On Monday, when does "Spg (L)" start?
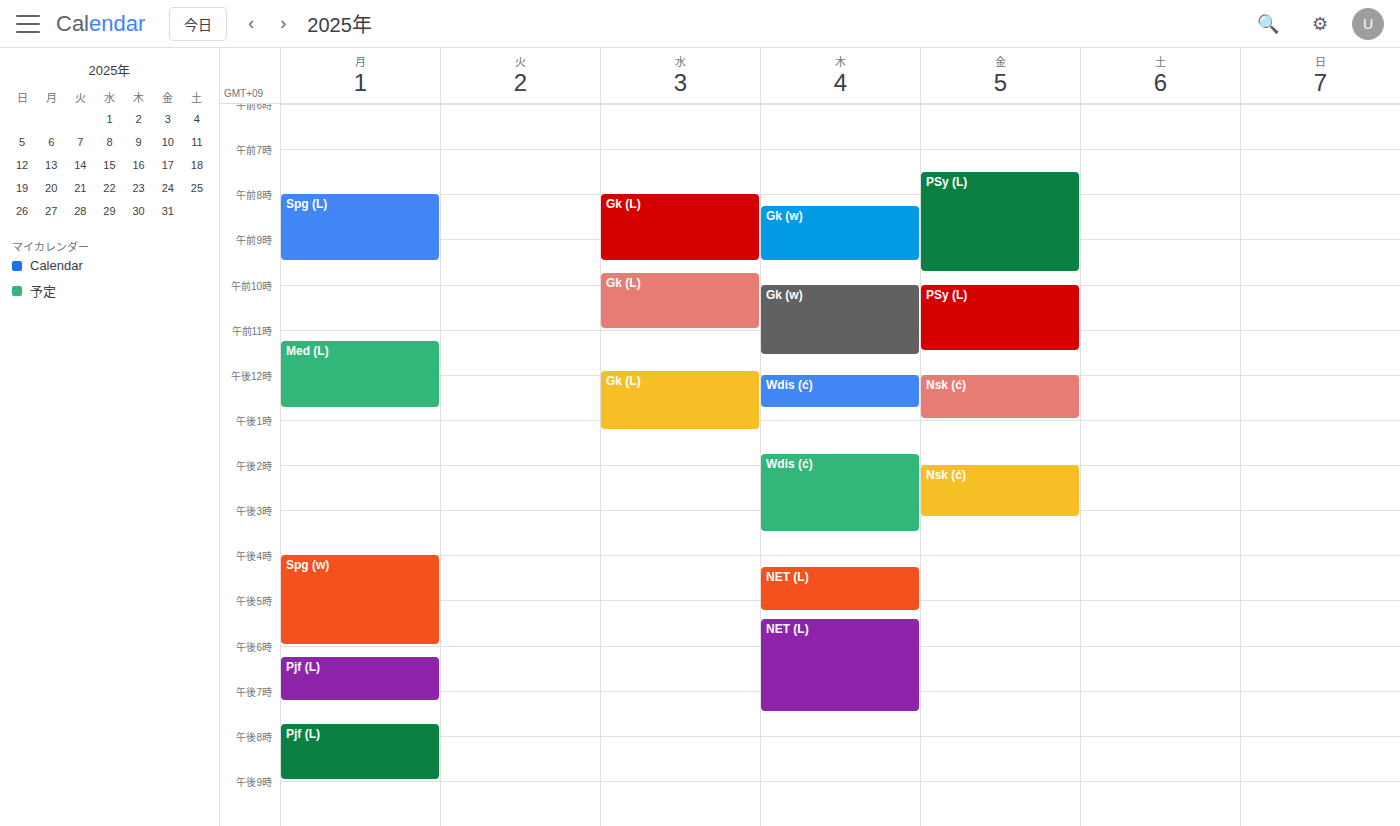
08:00